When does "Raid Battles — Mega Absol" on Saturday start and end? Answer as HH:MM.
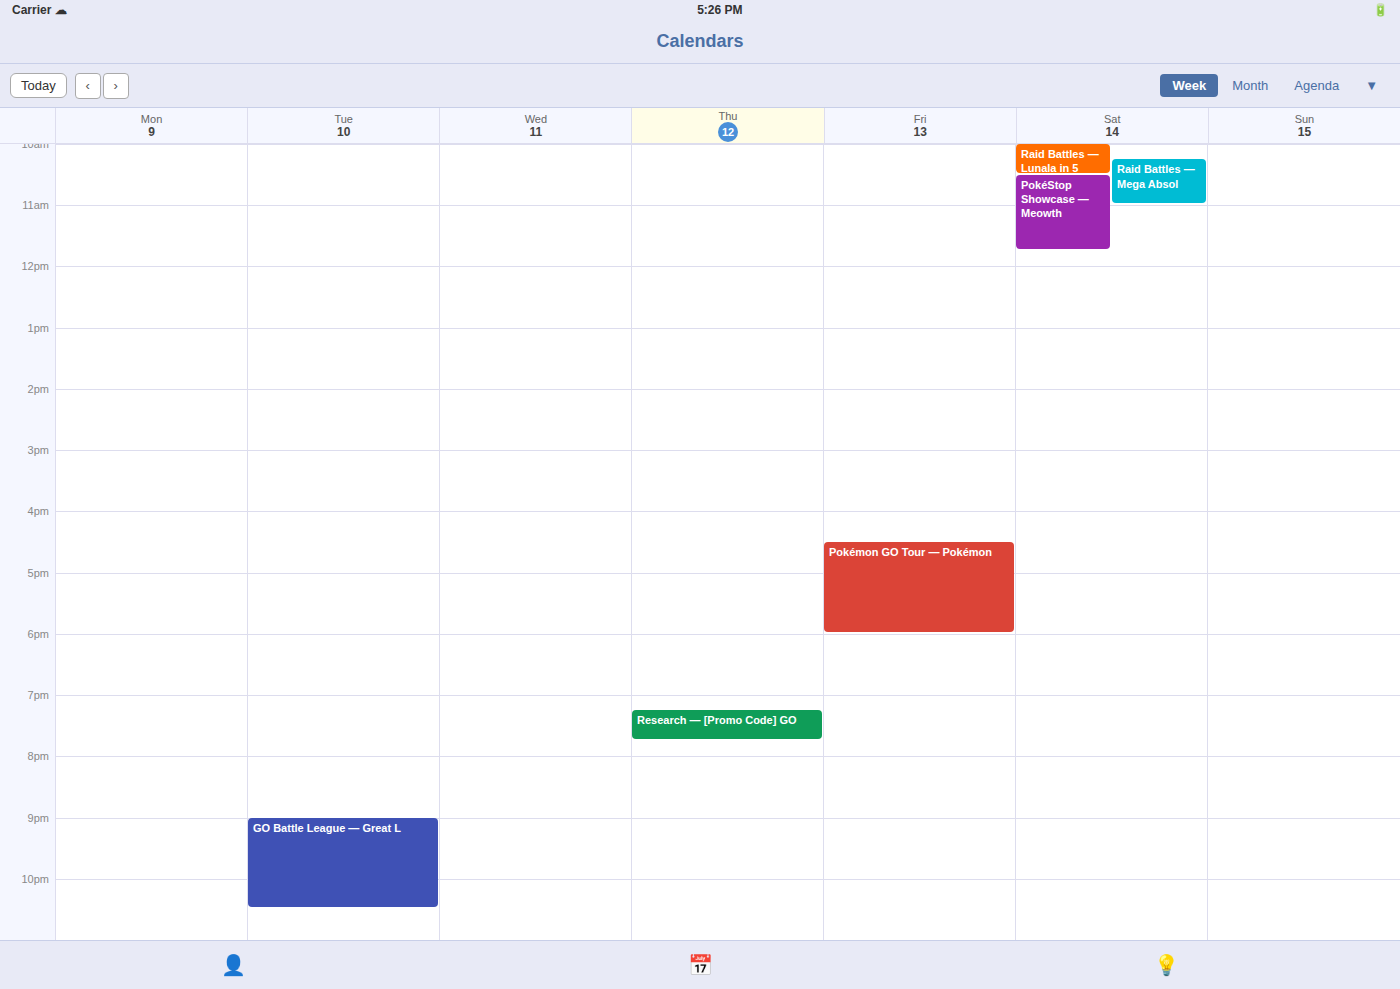
10:15 to 11:00